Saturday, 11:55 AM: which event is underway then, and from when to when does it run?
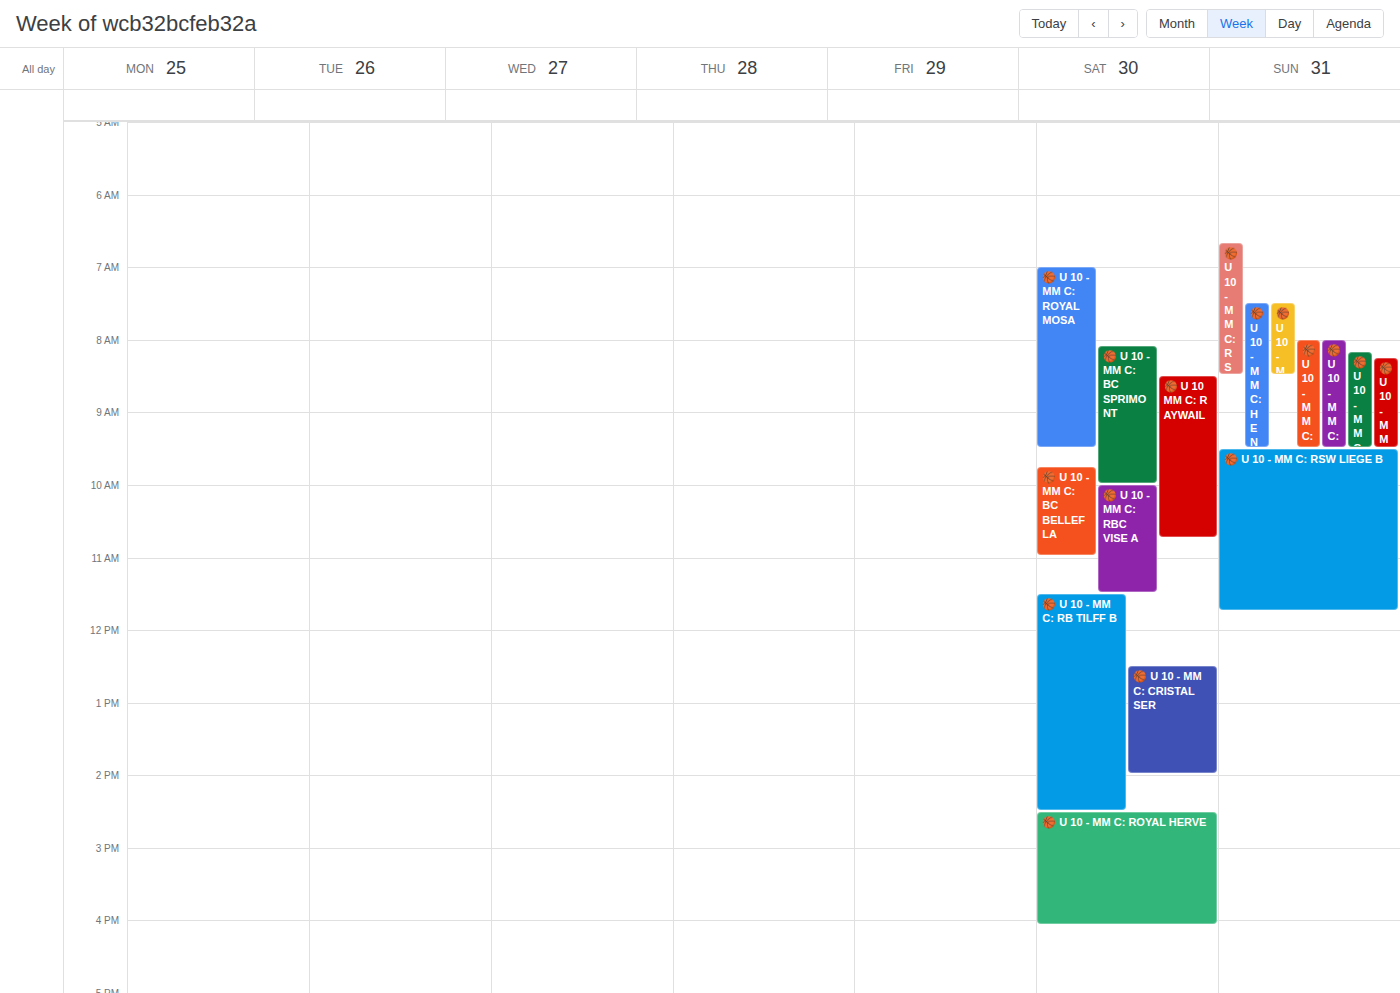
"🏀 U 10 - MM C: RB TILFF B", 11:30 AM to 2:30 PM